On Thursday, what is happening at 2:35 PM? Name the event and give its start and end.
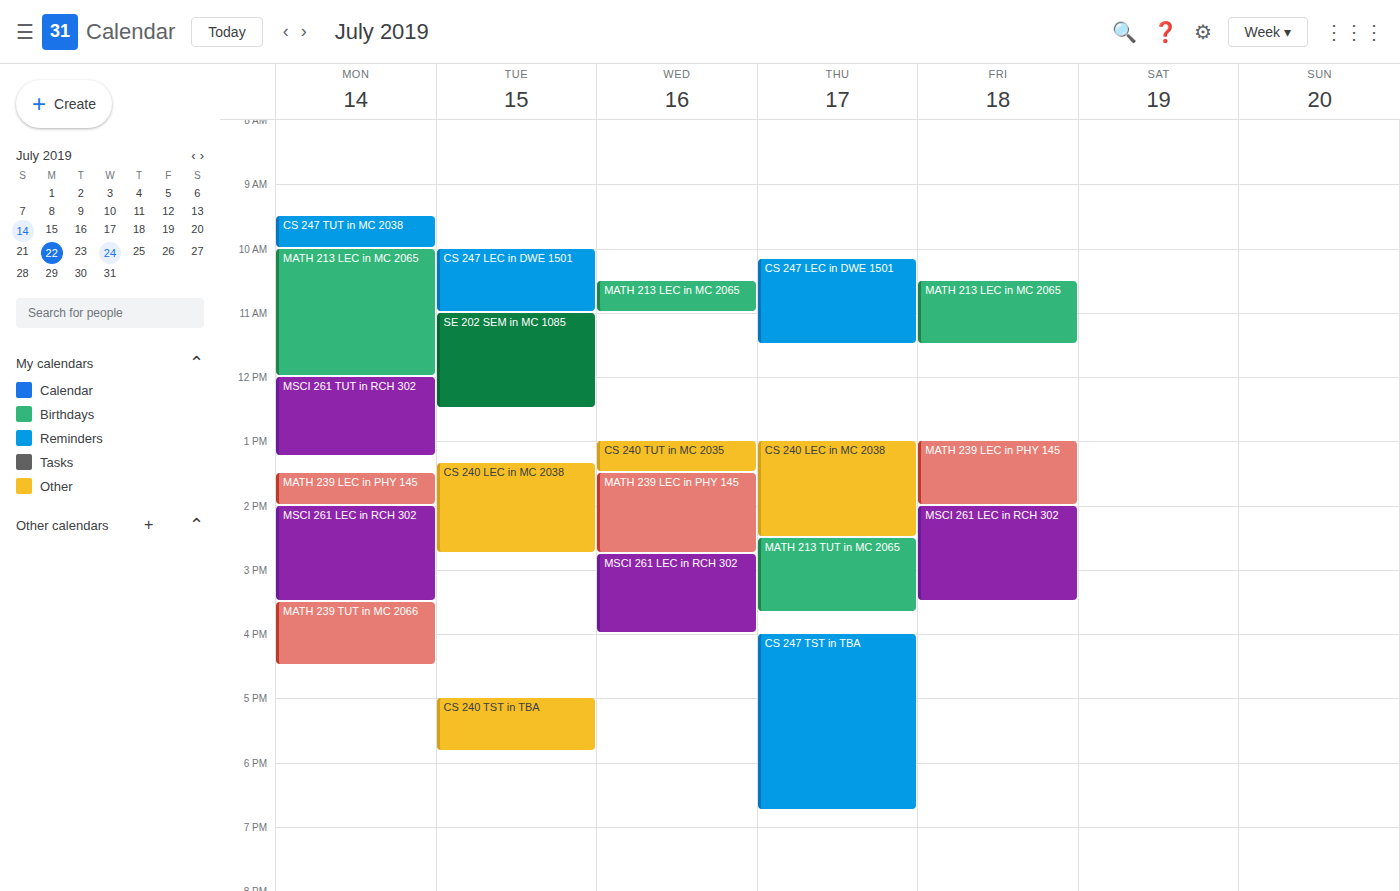
"MATH 213 TUT in MC 2065", 2:30 PM to 3:40 PM